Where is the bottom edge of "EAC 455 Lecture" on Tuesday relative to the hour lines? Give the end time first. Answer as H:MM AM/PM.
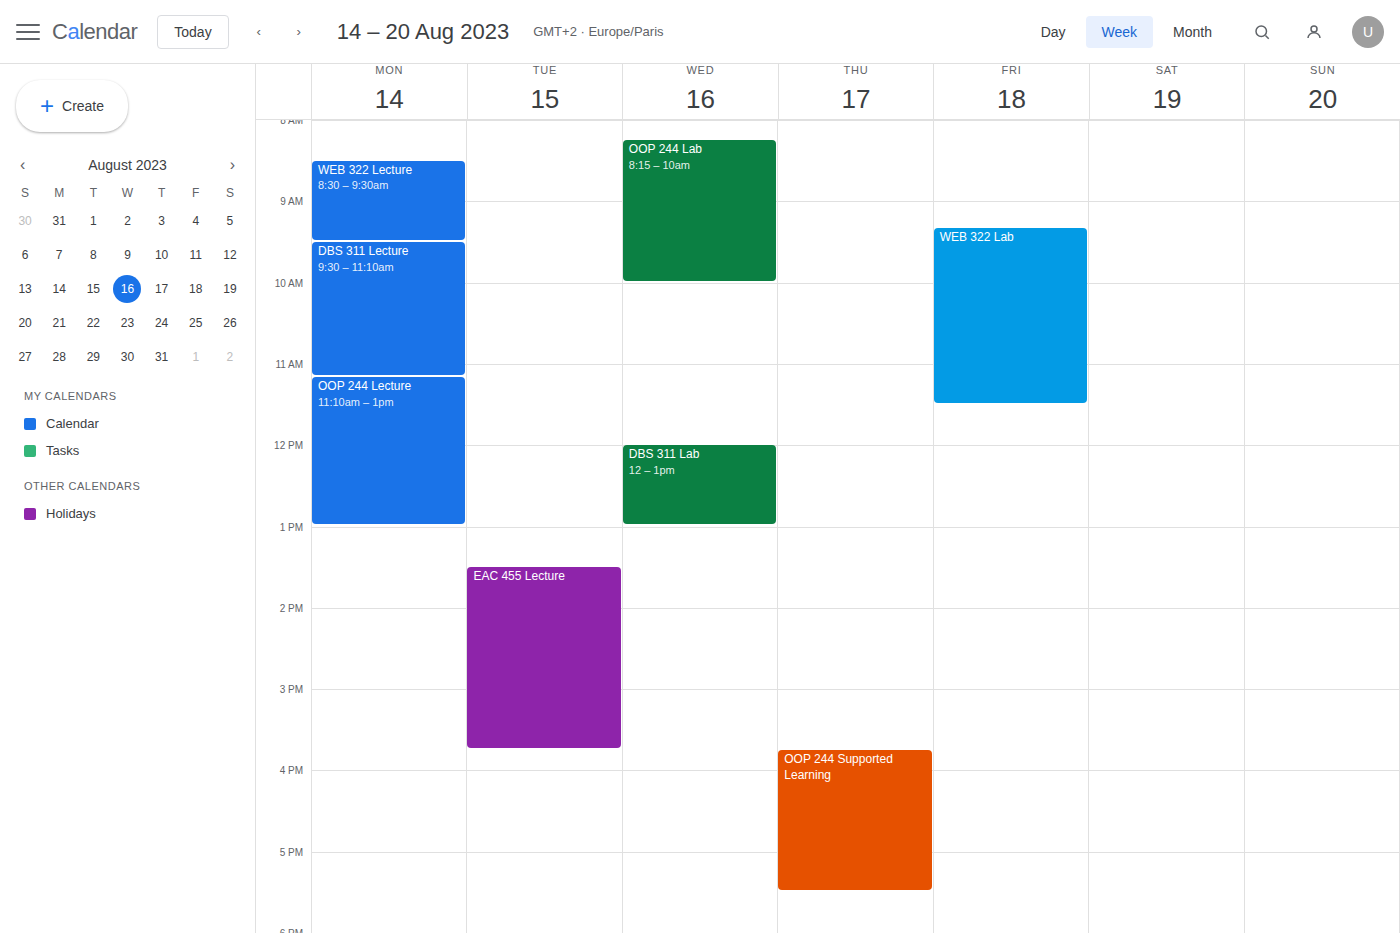
3:45 PM -- neither: three quarters of the way from the 3 PM line to the 4 PM line.